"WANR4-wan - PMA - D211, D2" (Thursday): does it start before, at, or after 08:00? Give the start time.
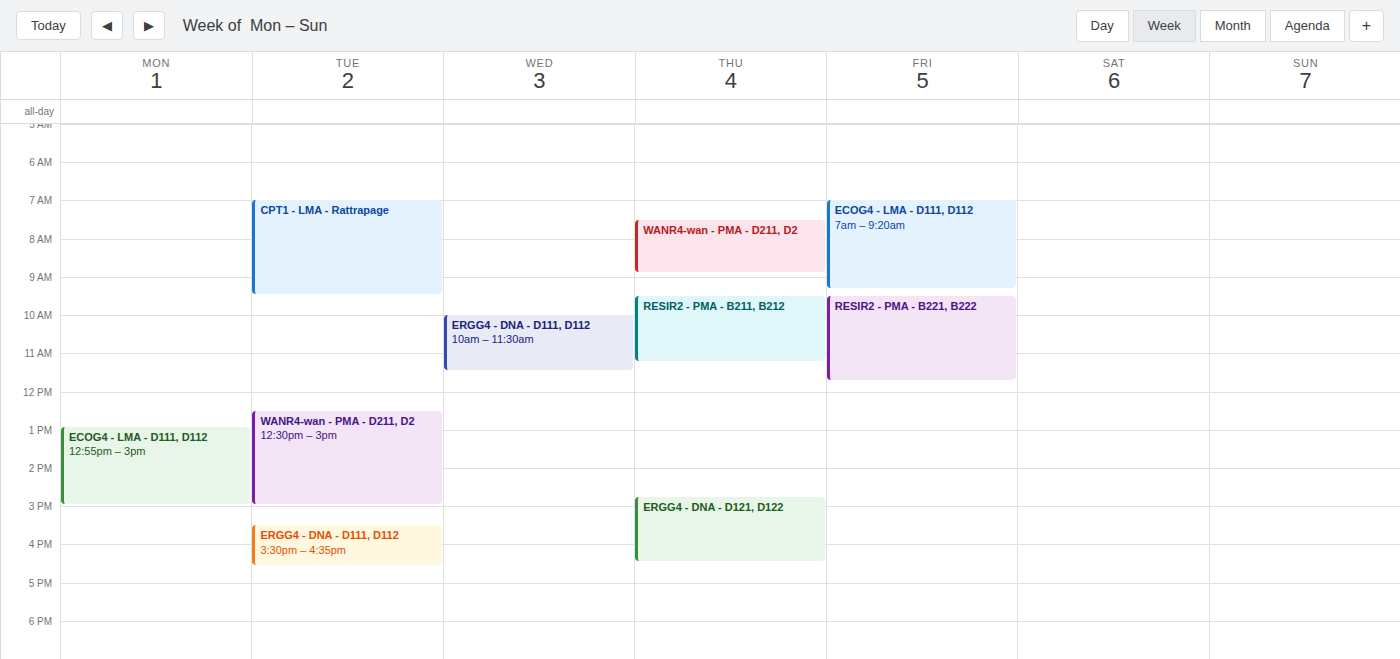
07:30 -- before 08:00, 30 minutes above the 08:00 line.